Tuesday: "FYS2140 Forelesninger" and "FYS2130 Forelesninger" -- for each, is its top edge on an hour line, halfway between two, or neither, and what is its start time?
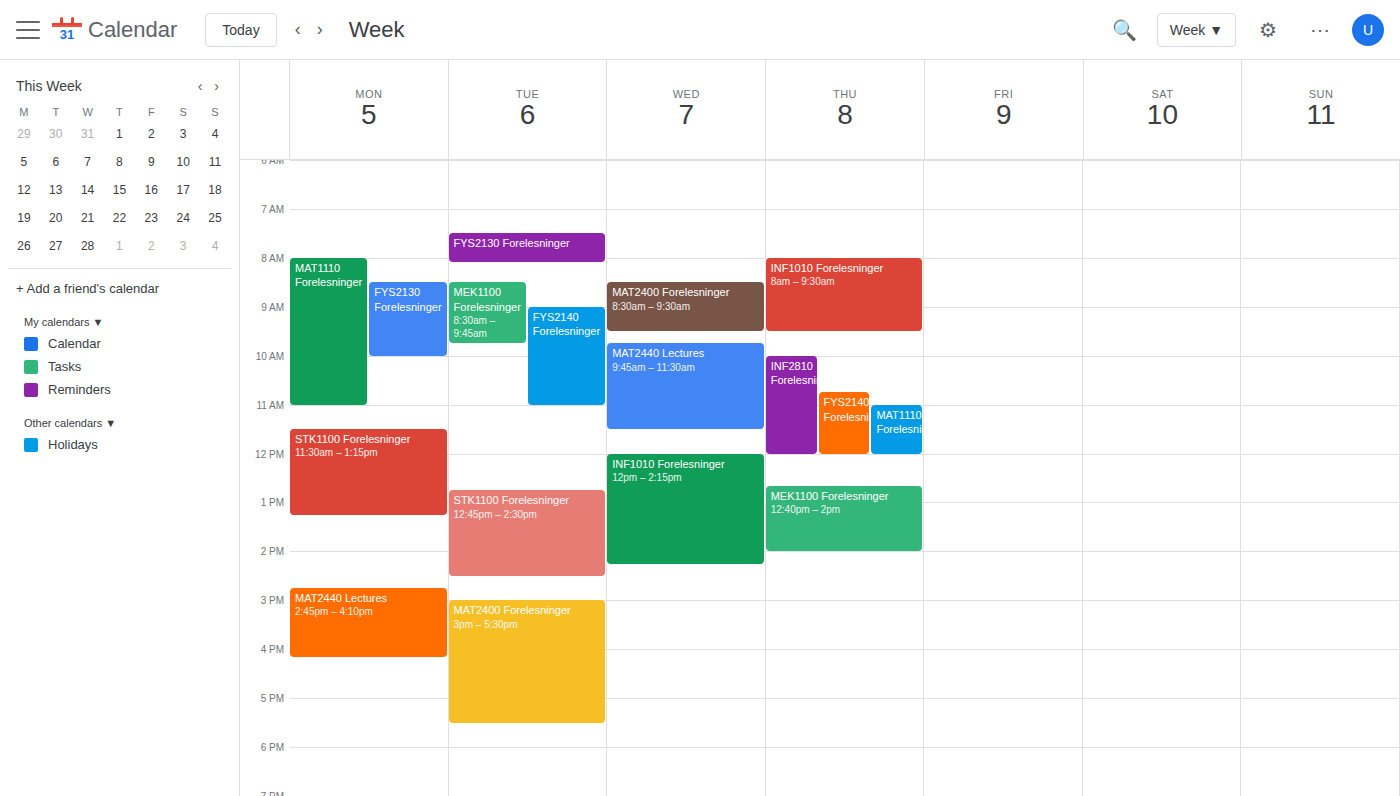
"FYS2140 Forelesninger": 9:00 AM, exactly on the 9 AM line. "FYS2130 Forelesninger": 7:30 AM, halfway between the 7 AM and 8 AM lines.